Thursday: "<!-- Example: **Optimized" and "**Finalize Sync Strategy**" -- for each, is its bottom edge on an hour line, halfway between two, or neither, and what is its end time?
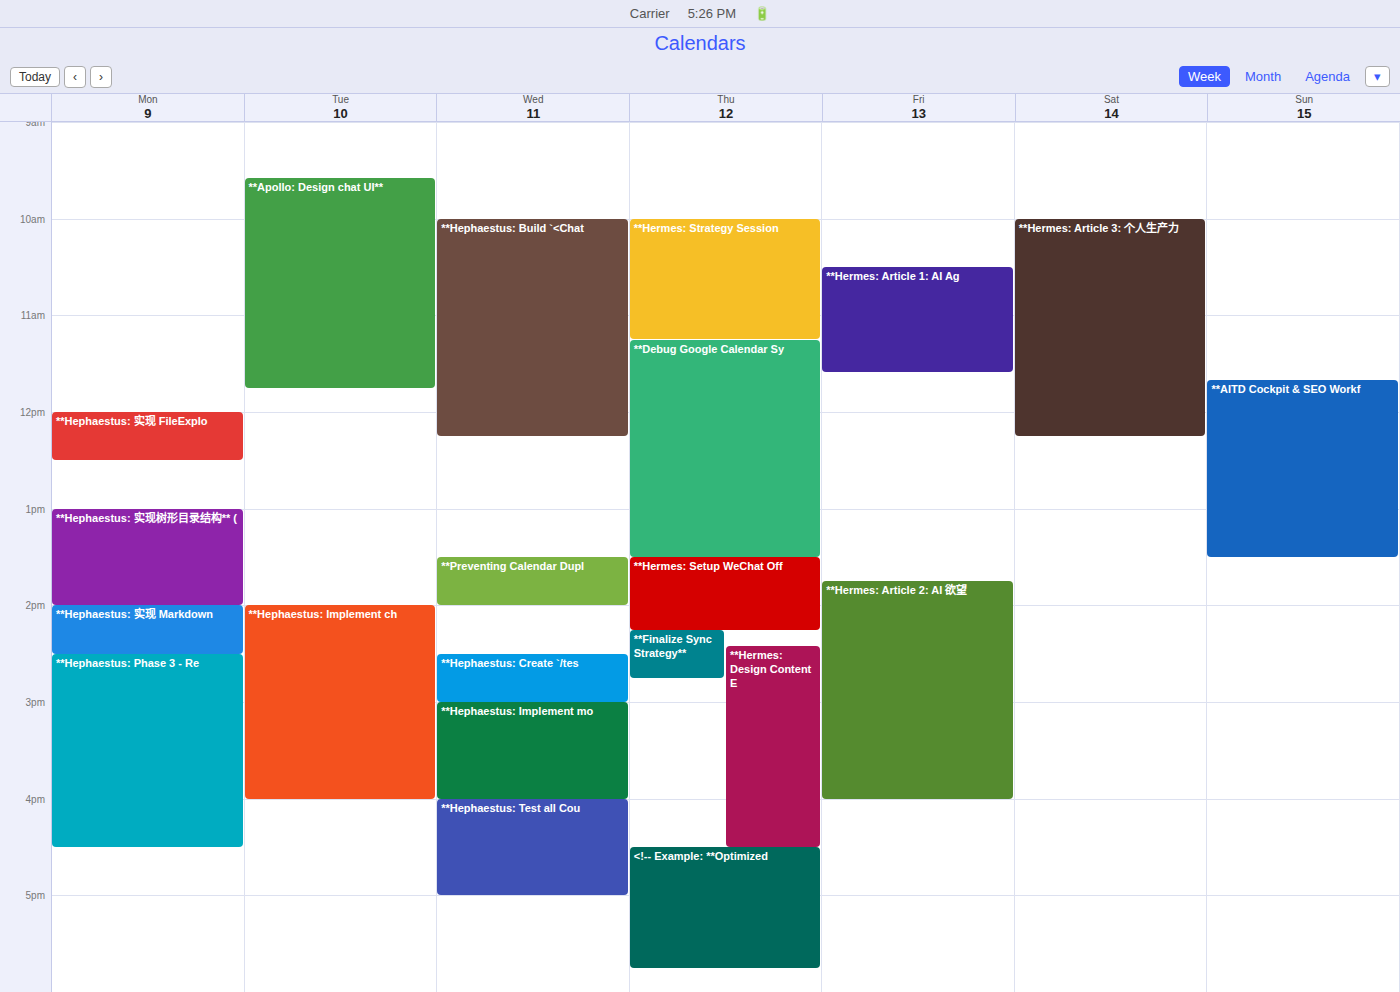
"<!-- Example: **Optimized": 5:45 PM, neither: three quarters of the way from the 5 PM line to the 6 PM line. "**Finalize Sync Strategy**": 2:45 PM, neither: three quarters of the way from the 2 PM line to the 3 PM line.